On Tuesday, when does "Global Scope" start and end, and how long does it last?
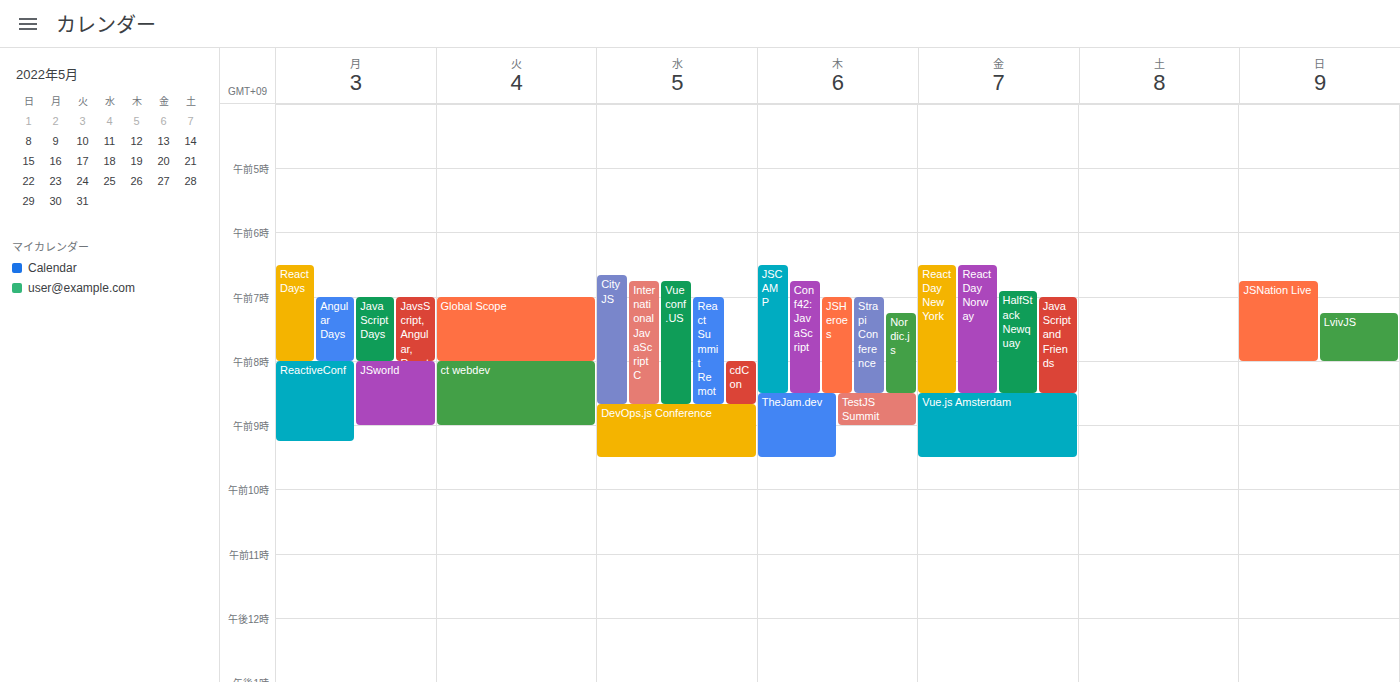
7:00 AM to 8:00 AM, 1 hour